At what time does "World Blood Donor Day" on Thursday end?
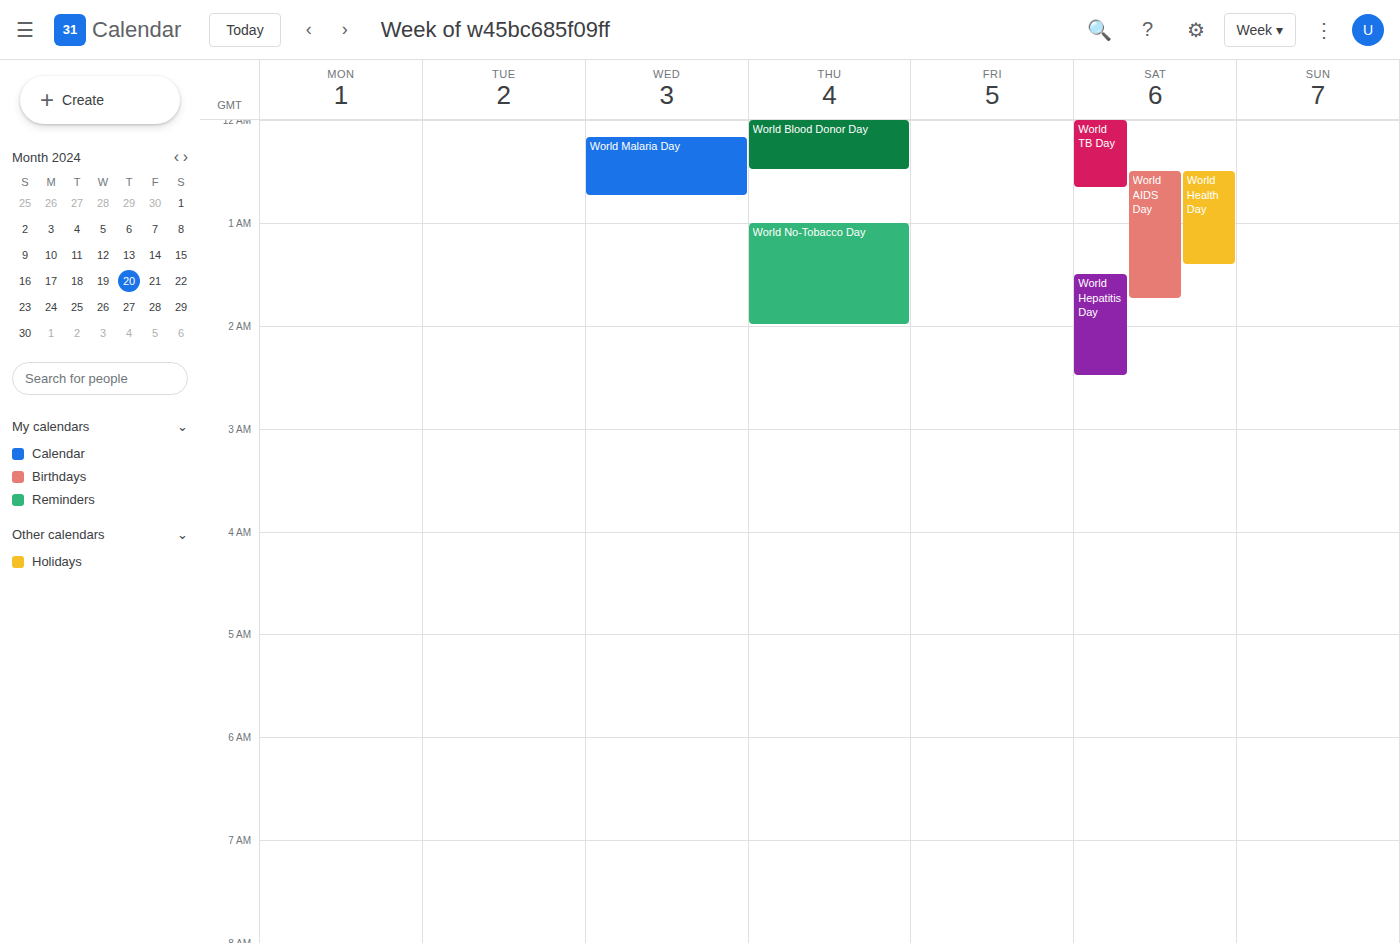
12:30 AM